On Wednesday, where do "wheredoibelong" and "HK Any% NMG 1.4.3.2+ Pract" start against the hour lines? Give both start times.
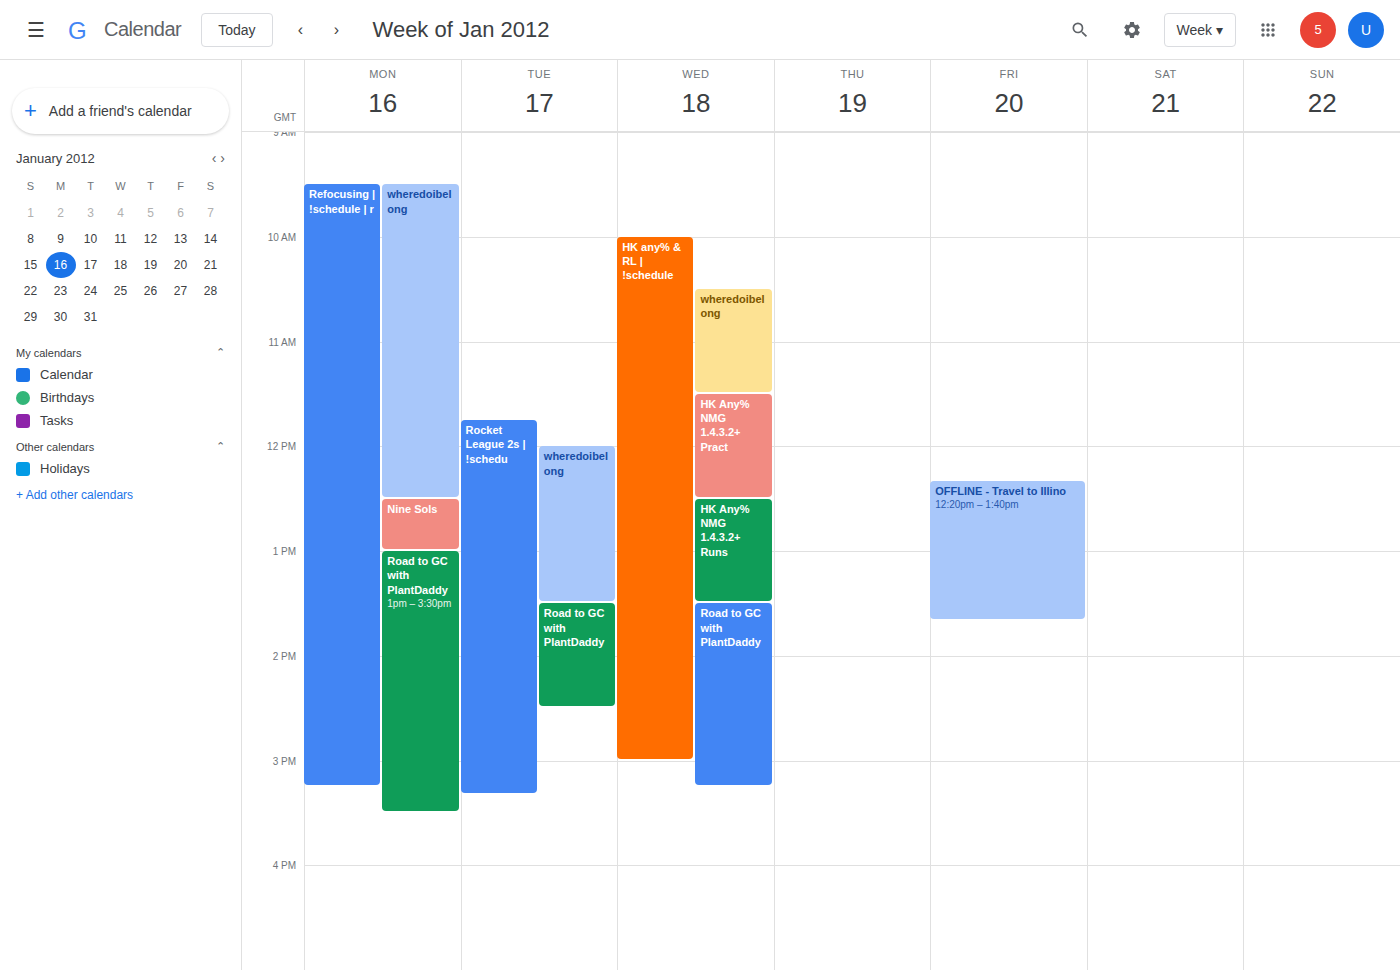
"wheredoibelong": 10:30 AM, halfway between the 10 AM and 11 AM lines. "HK Any% NMG 1.4.3.2+ Pract": 11:30 AM, halfway between the 11 AM and 12 PM lines.